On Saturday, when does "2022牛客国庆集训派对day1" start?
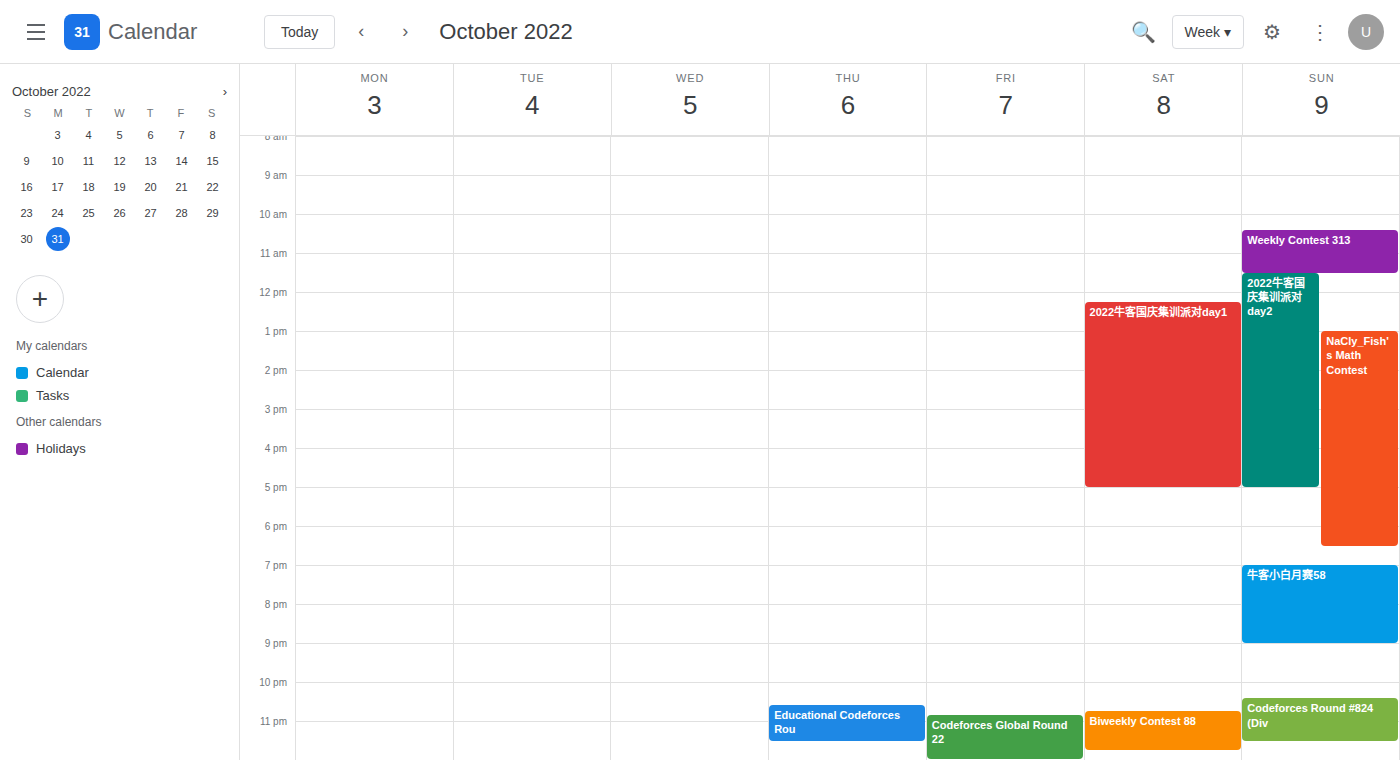
12:15 PM